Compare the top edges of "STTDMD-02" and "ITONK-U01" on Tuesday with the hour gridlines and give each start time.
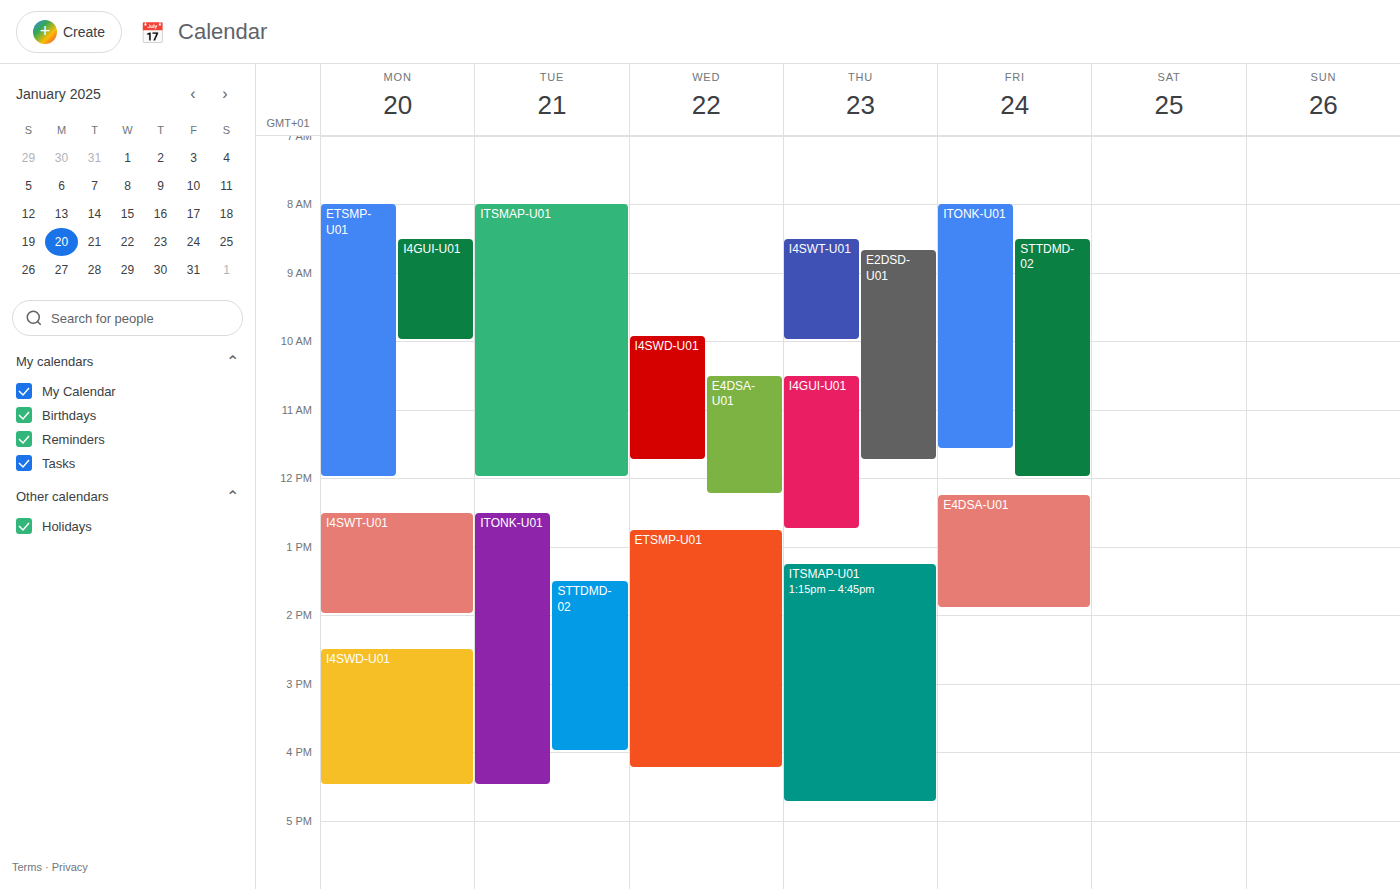
"STTDMD-02": 13:30, halfway between the 13:00 and 14:00 lines. "ITONK-U01": 12:30, halfway between the 12:00 and 13:00 lines.